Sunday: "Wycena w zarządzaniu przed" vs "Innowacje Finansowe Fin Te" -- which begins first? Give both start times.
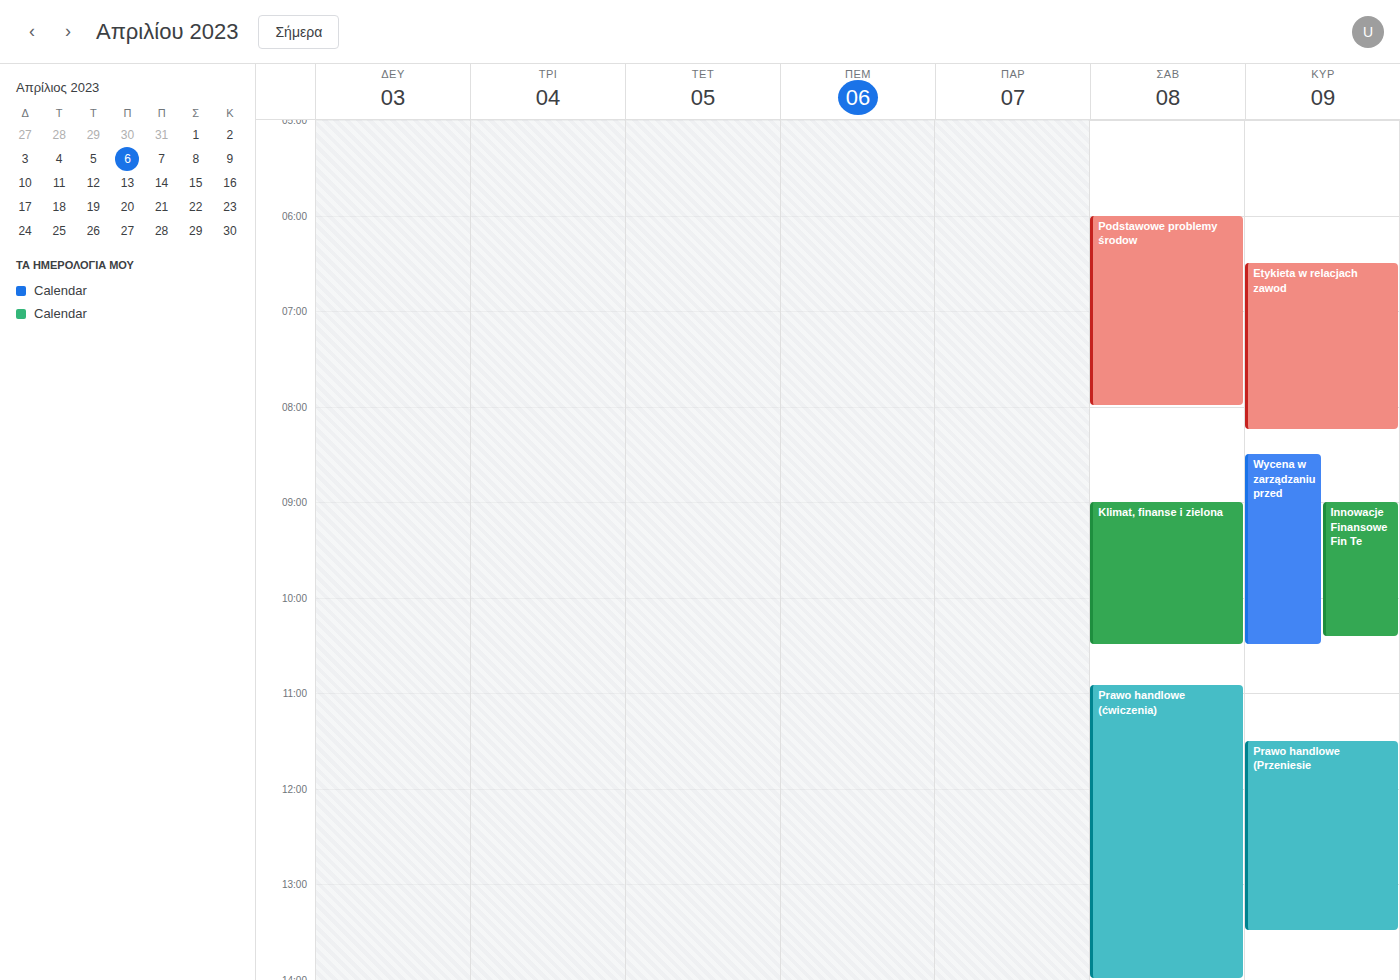
"Wycena w zarządzaniu przed" 8:30 AM; "Innowacje Finansowe Fin Te" 9:00 AM.